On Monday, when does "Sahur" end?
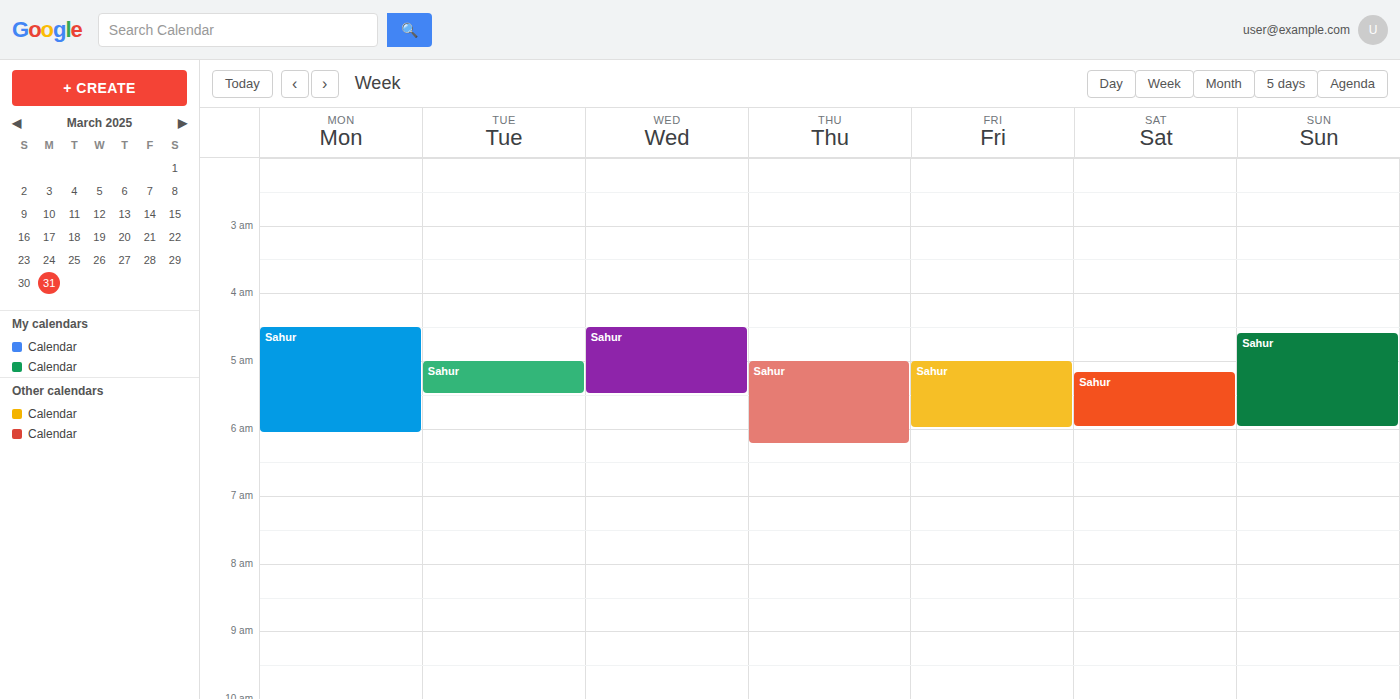
6:05 AM